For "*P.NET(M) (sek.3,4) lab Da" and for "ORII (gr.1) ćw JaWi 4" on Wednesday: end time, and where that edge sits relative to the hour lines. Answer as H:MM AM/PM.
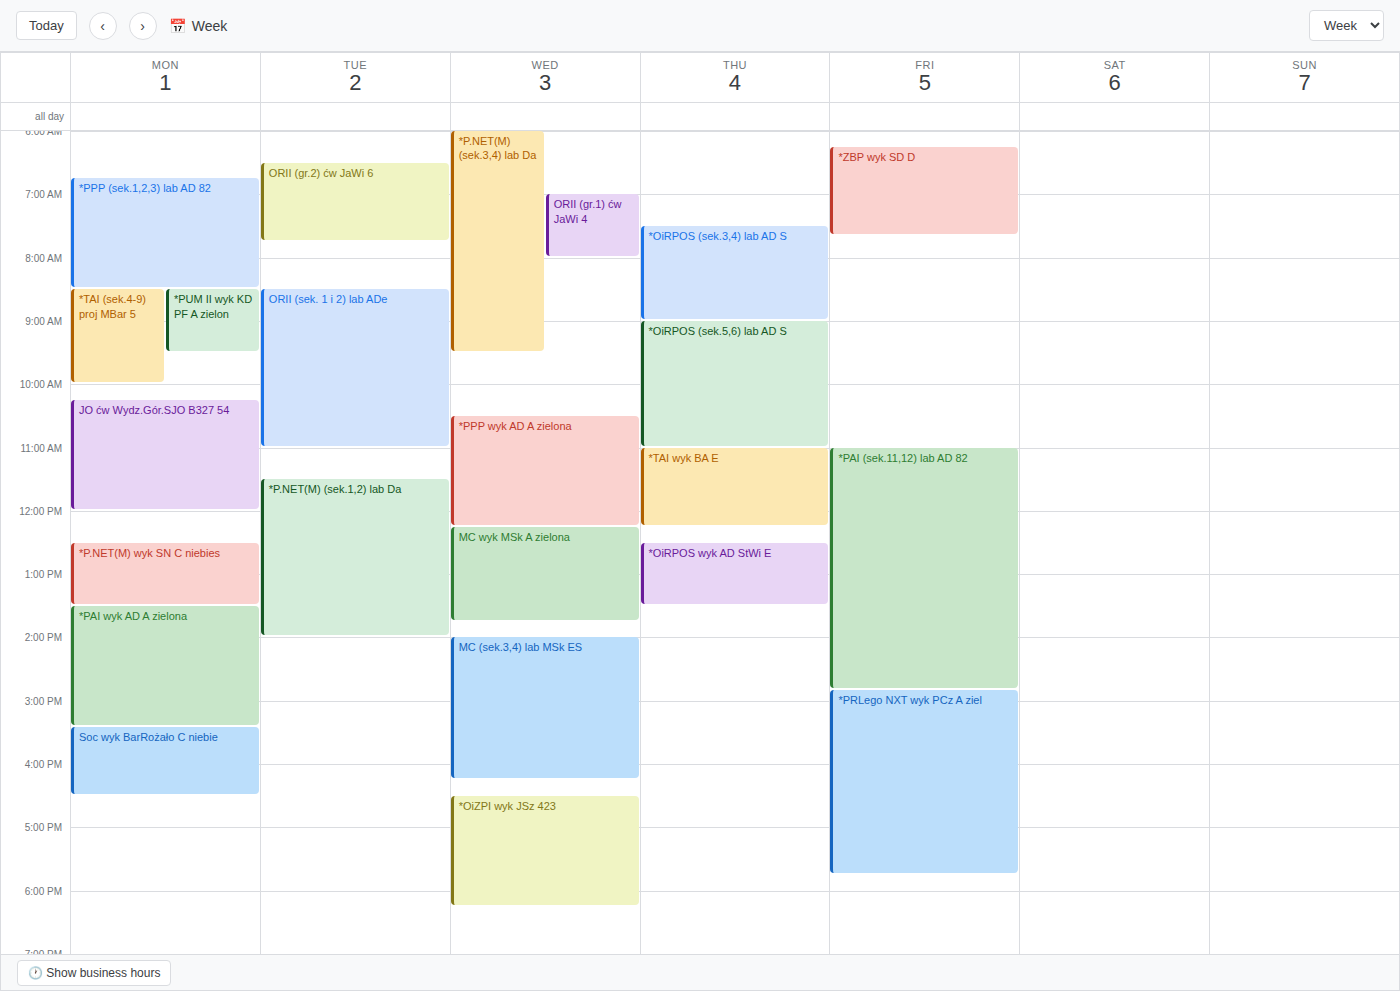
"*P.NET(M) (sek.3,4) lab Da": 9:30 AM, halfway between the 9 AM and 10 AM lines. "ORII (gr.1) ćw JaWi 4": 8:00 AM, exactly on the 8 AM line.